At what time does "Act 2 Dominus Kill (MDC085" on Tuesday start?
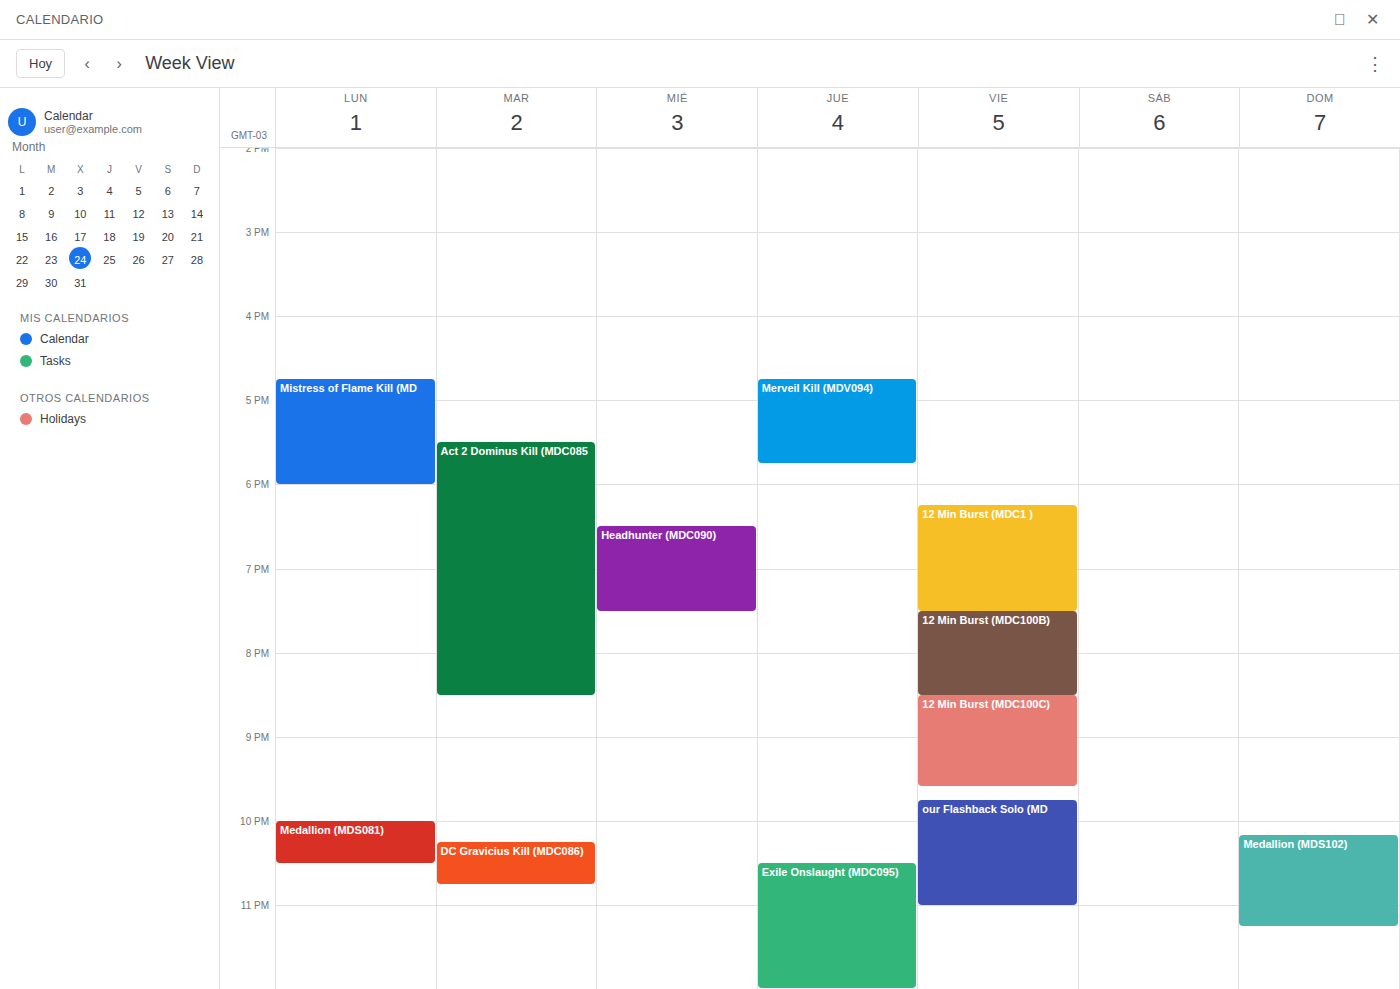
5:30 PM